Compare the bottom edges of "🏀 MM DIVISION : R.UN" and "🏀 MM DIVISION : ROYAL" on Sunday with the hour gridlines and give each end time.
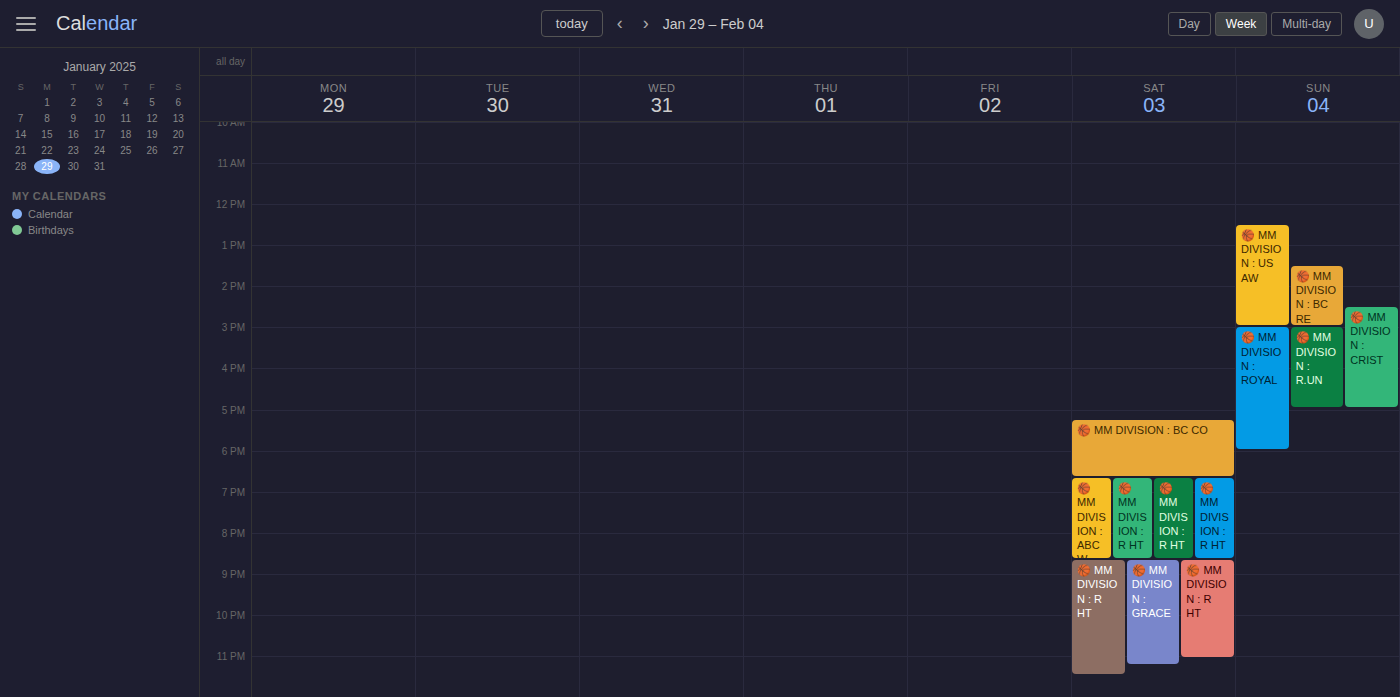
"🏀 MM DIVISION : R.UN": 5:00 PM, exactly on the 5 PM line. "🏀 MM DIVISION : ROYAL": 6:00 PM, exactly on the 6 PM line.